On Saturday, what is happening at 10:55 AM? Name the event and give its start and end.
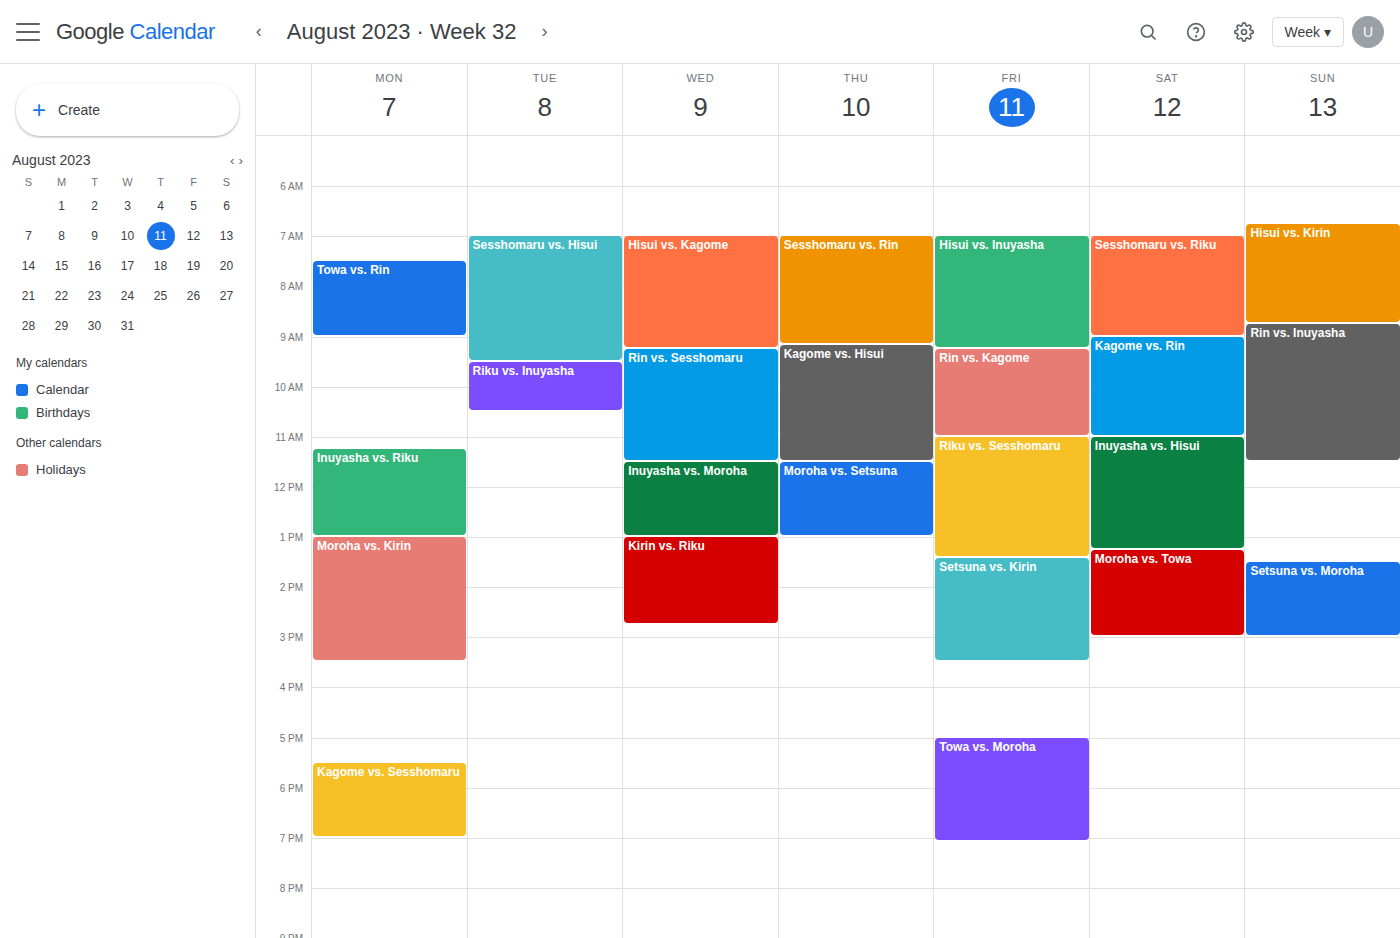
"Kagome vs. Rin", 9:00 AM to 11:00 AM